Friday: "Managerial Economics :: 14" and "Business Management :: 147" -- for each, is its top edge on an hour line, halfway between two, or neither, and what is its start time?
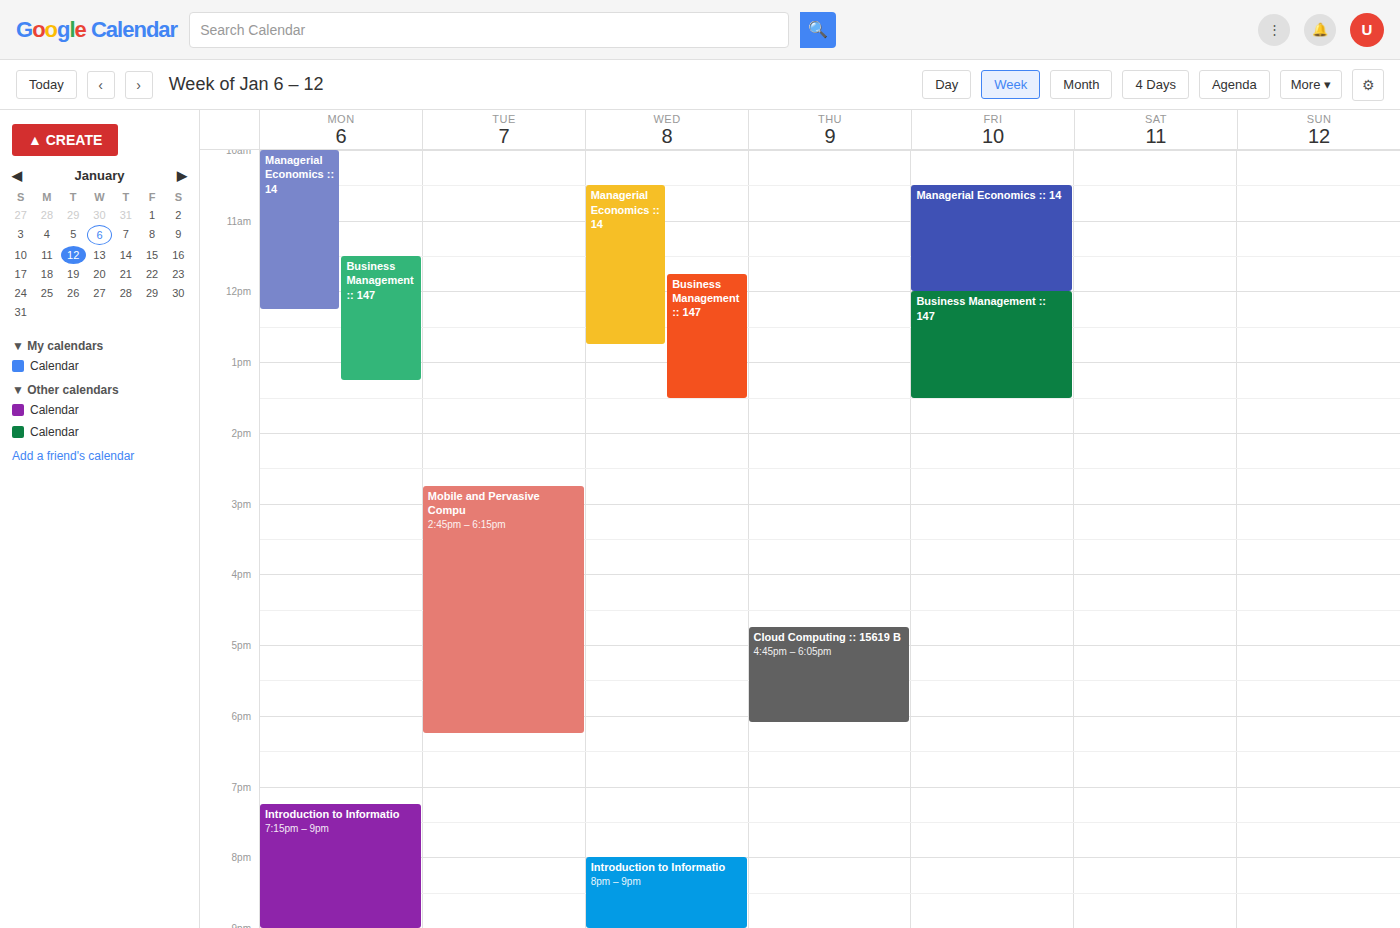
"Managerial Economics :: 14": 10:30 AM, halfway between the 10 AM and 11 AM lines. "Business Management :: 147": 12:00 PM, exactly on the 12 PM line.